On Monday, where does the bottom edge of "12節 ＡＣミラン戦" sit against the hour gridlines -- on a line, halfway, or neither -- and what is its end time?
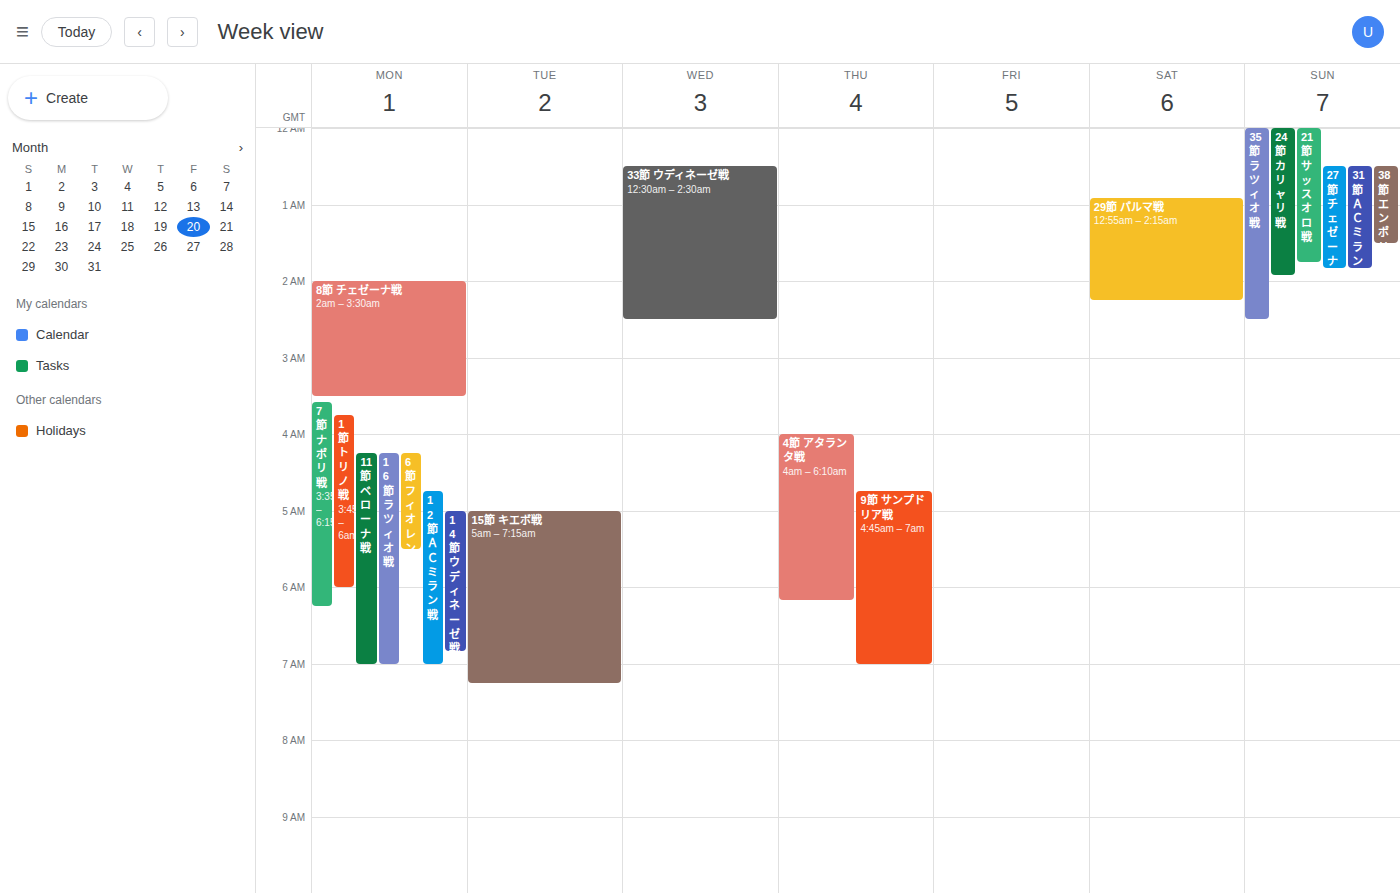
7:00 AM -- exactly on the 7 AM line.